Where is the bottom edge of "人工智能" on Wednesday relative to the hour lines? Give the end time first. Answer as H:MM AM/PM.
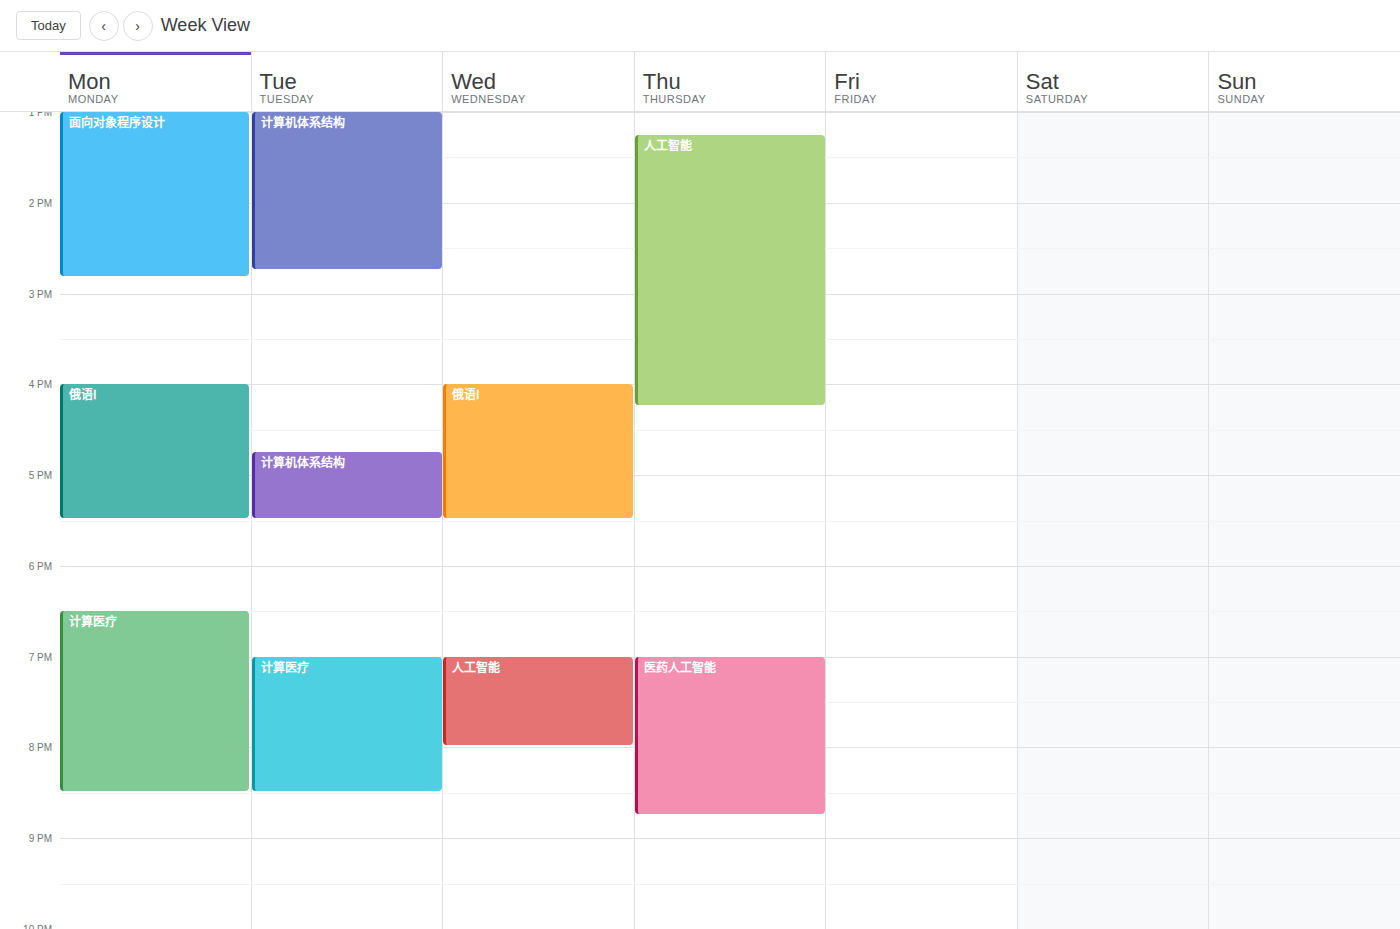
8:00 PM -- exactly on the 8 PM line.